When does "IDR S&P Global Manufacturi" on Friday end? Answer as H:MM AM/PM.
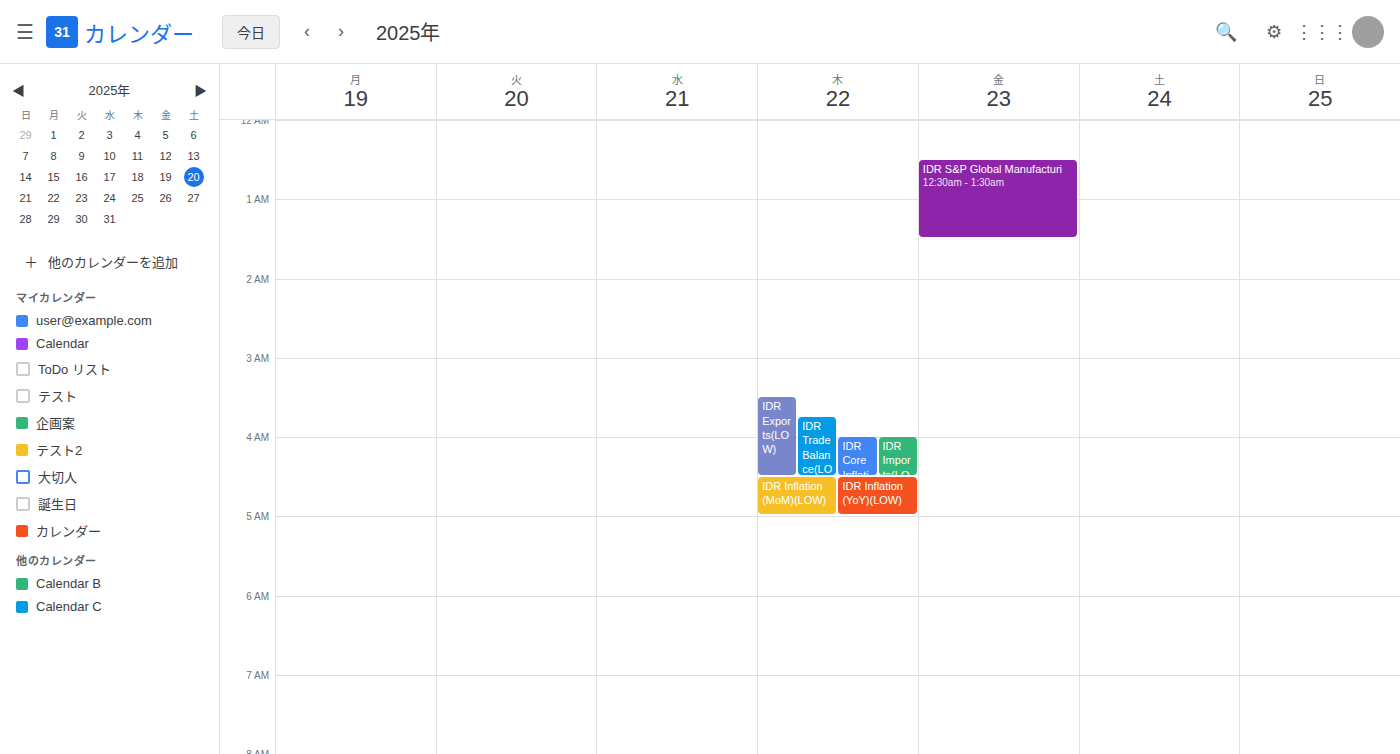
1:30 AM